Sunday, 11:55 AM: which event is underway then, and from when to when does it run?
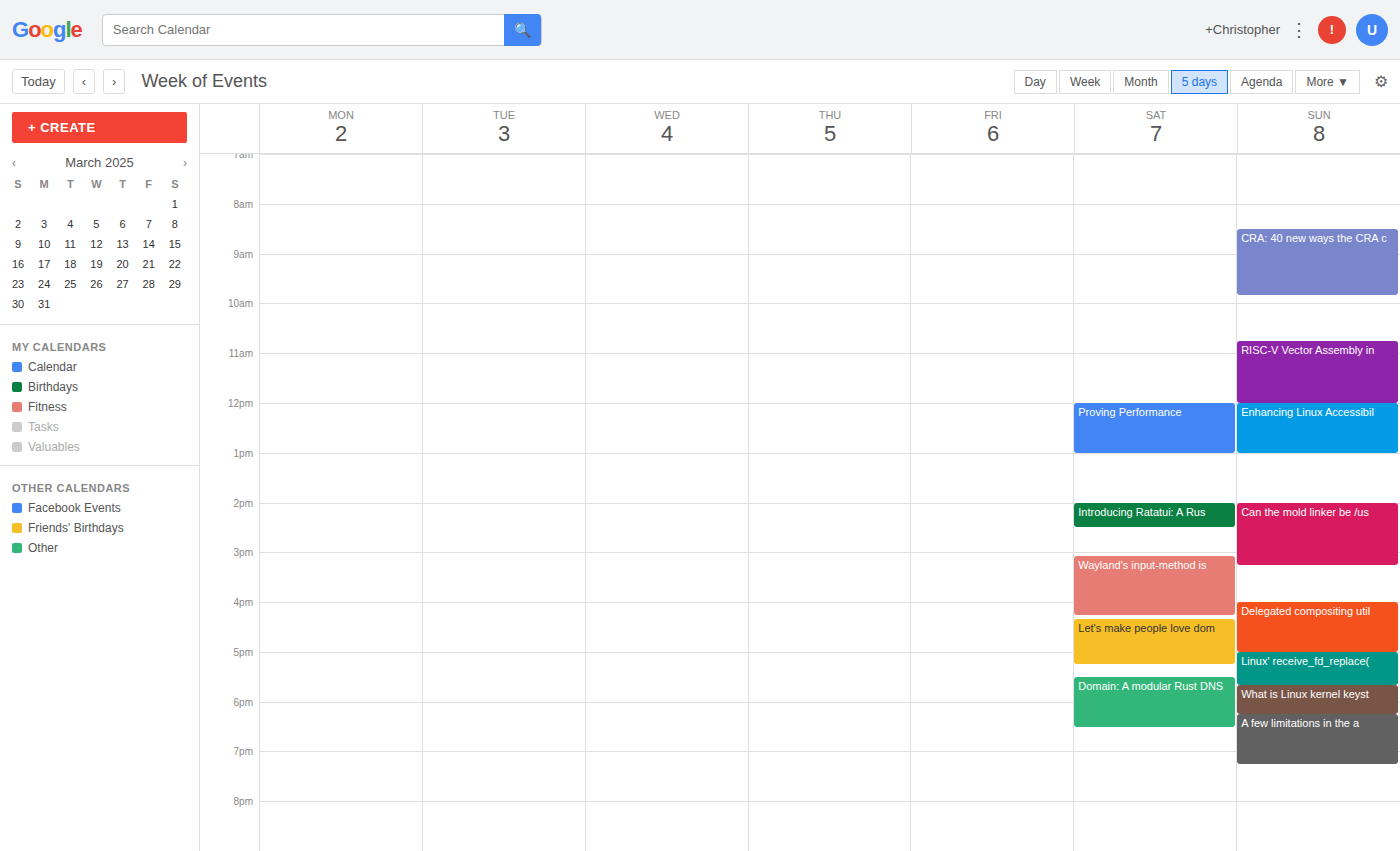
"RISC-V Vector Assembly in", 10:45 AM to 12:00 PM